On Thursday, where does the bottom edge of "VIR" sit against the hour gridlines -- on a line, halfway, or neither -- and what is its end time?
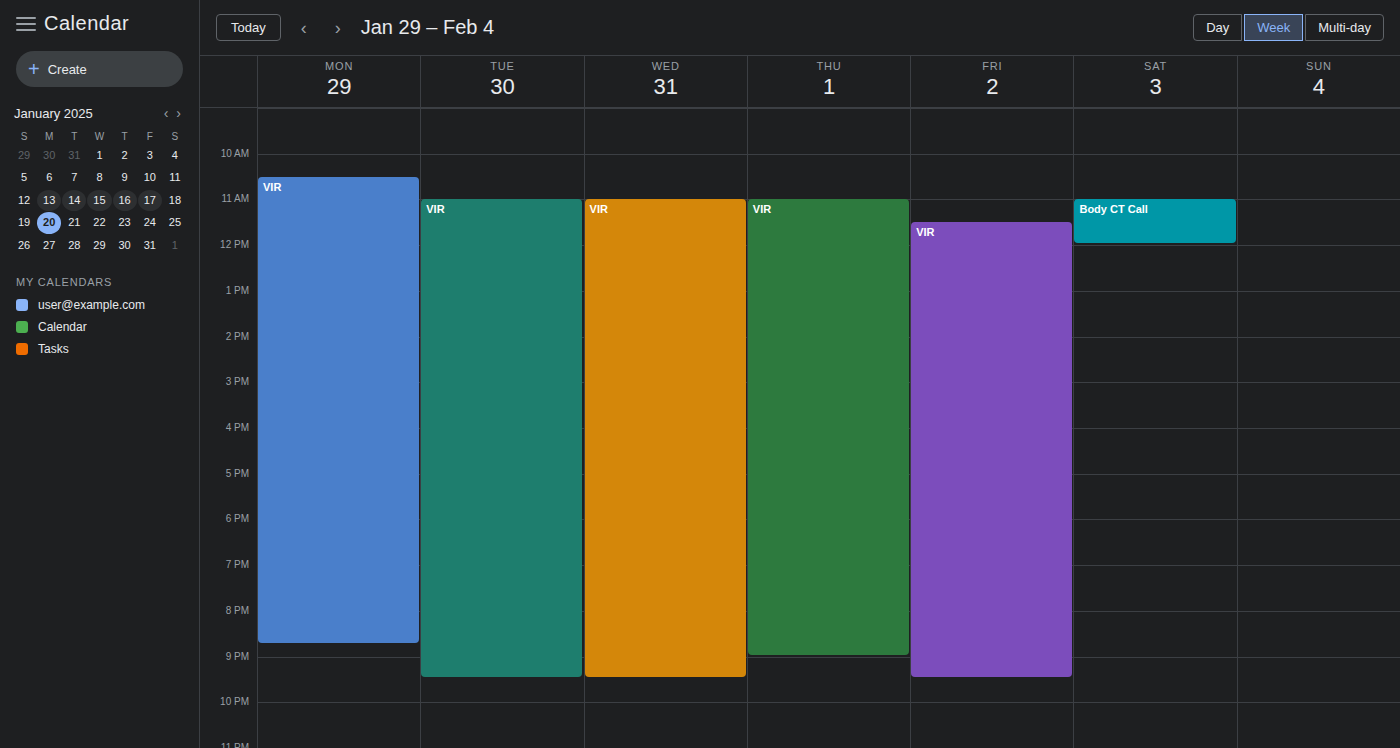
9:00 PM -- exactly on the 9 PM line.